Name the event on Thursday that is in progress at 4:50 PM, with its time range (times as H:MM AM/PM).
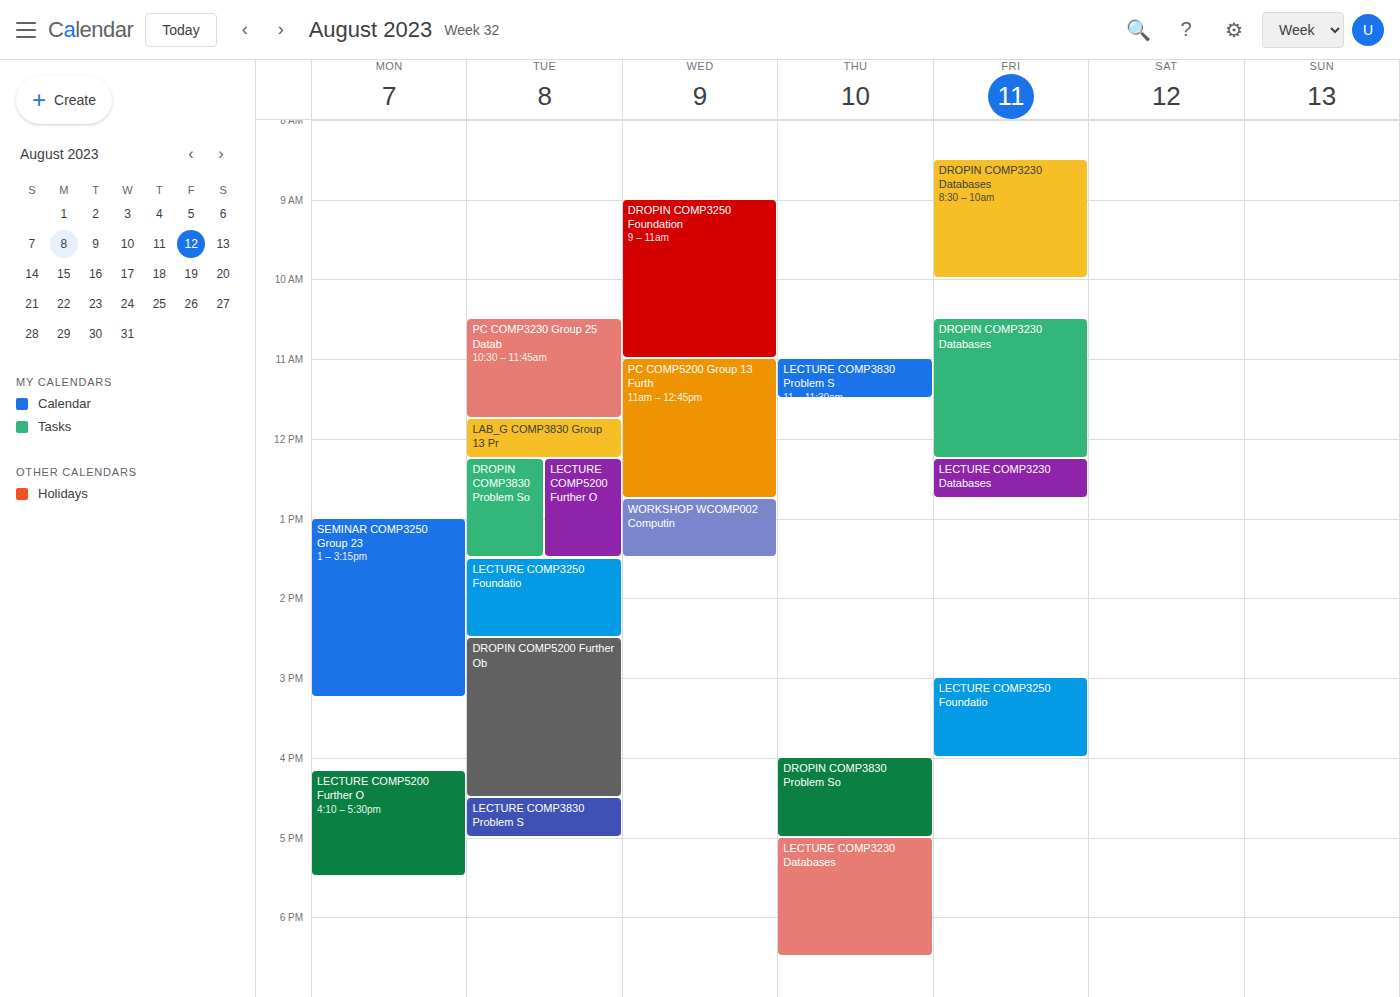
"DROPIN COMP3830 Problem So", 4:00 PM to 5:00 PM